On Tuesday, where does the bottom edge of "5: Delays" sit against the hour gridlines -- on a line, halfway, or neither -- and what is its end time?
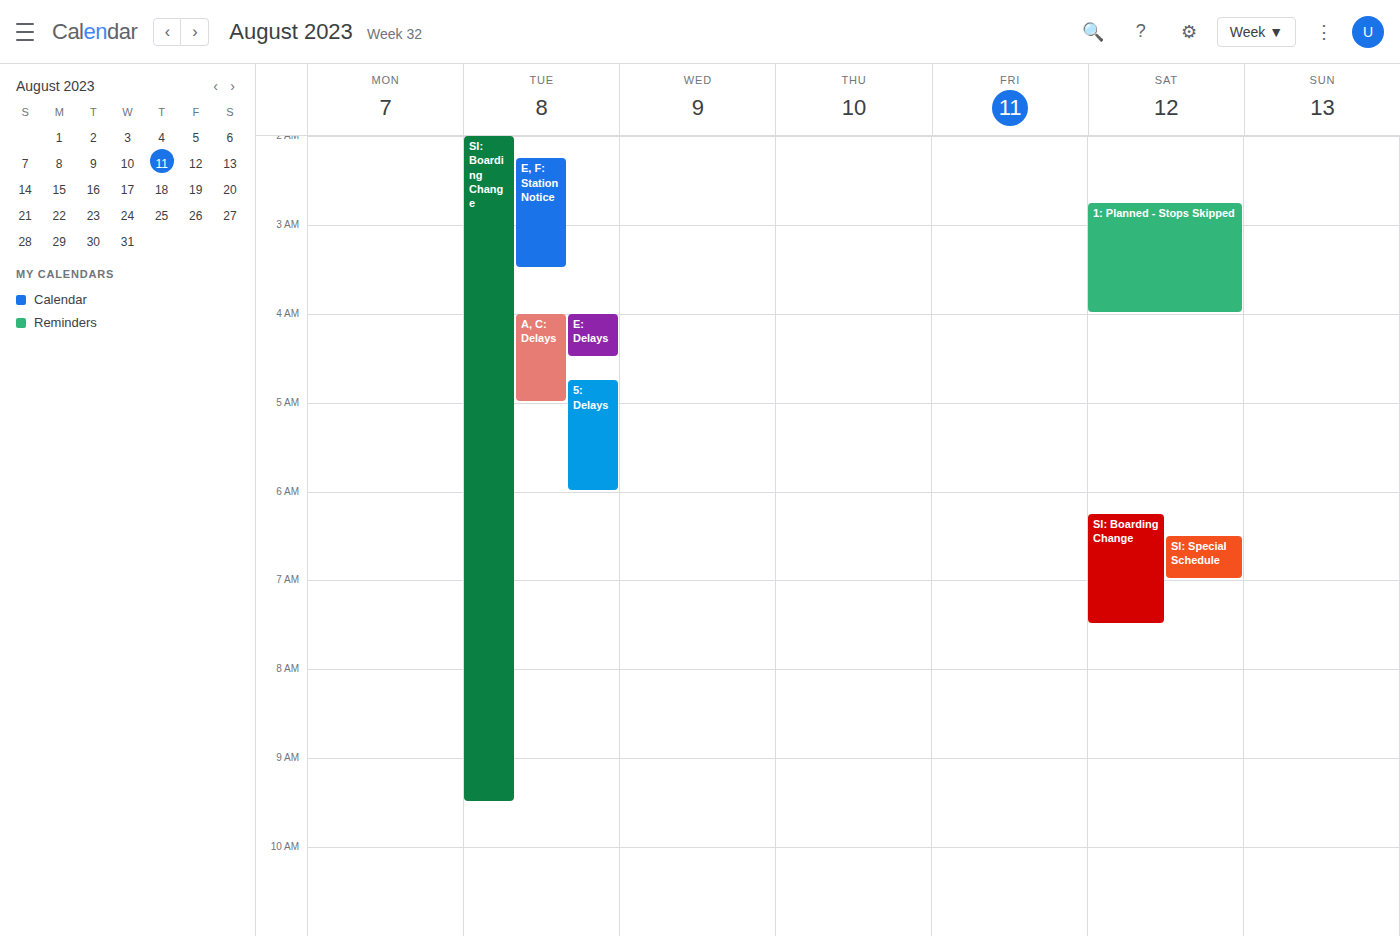
6:00 AM -- exactly on the 6 AM line.